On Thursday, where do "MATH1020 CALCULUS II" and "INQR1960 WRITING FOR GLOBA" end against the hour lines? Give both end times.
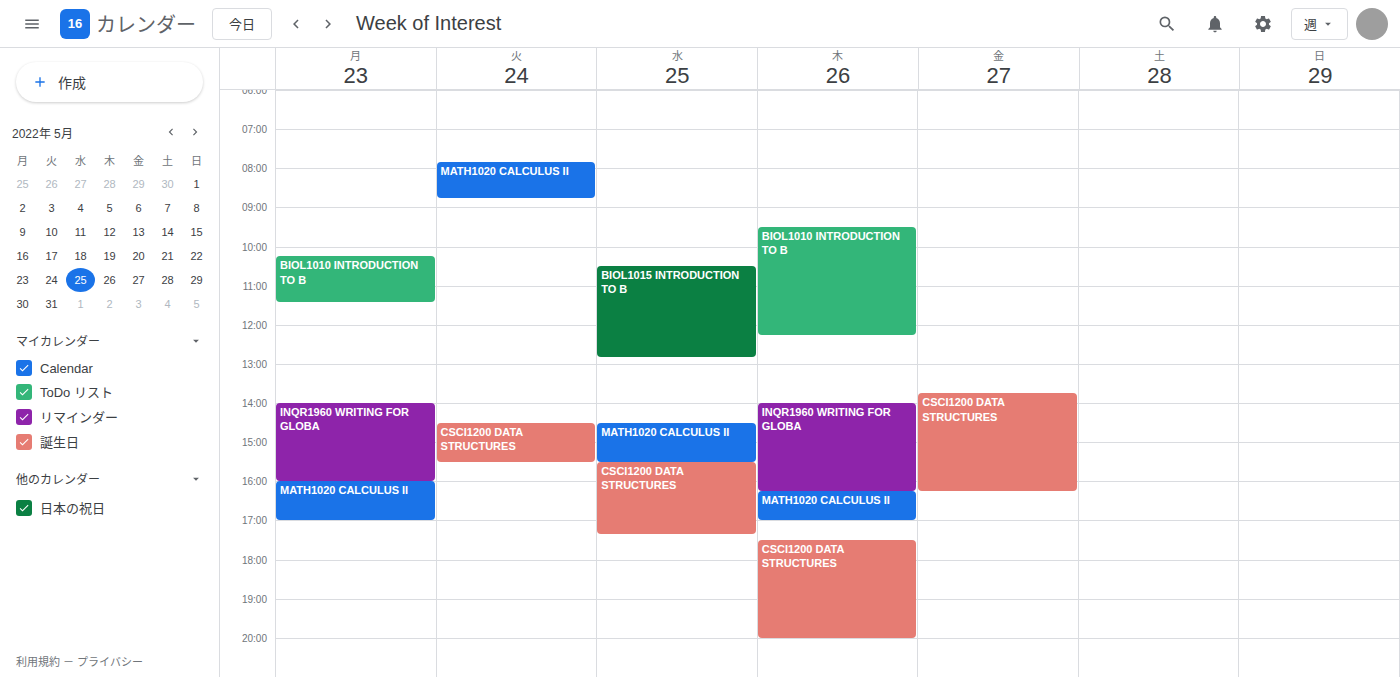
"MATH1020 CALCULUS II": 17:00, exactly on the 17:00 line. "INQR1960 WRITING FOR GLOBA": 16:15, neither: a quarter of the way from the 16:00 line to the 17:00 line.